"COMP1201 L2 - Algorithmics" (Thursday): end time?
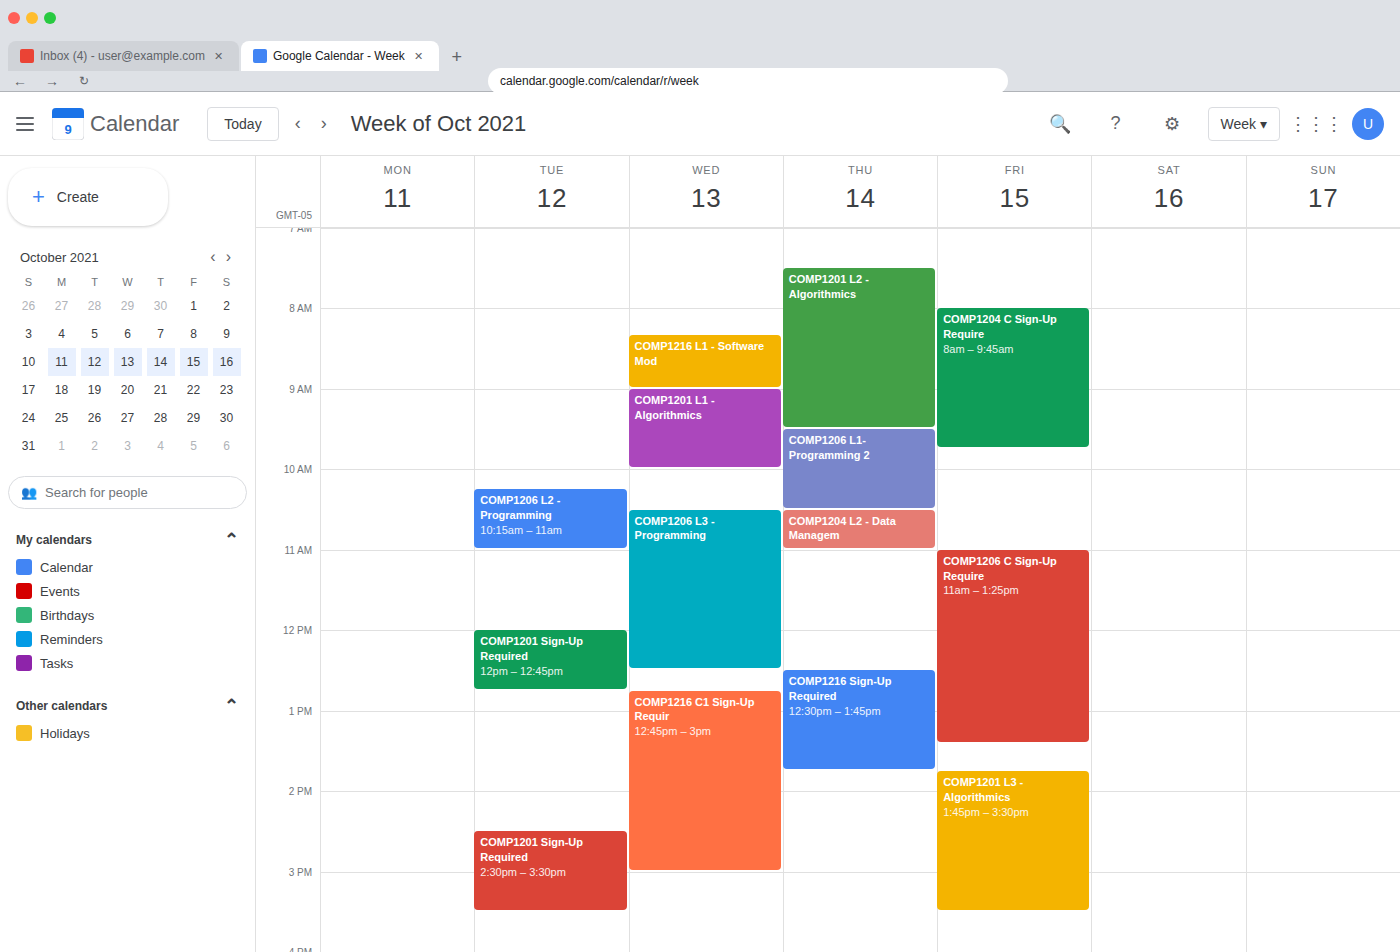
9:30 AM